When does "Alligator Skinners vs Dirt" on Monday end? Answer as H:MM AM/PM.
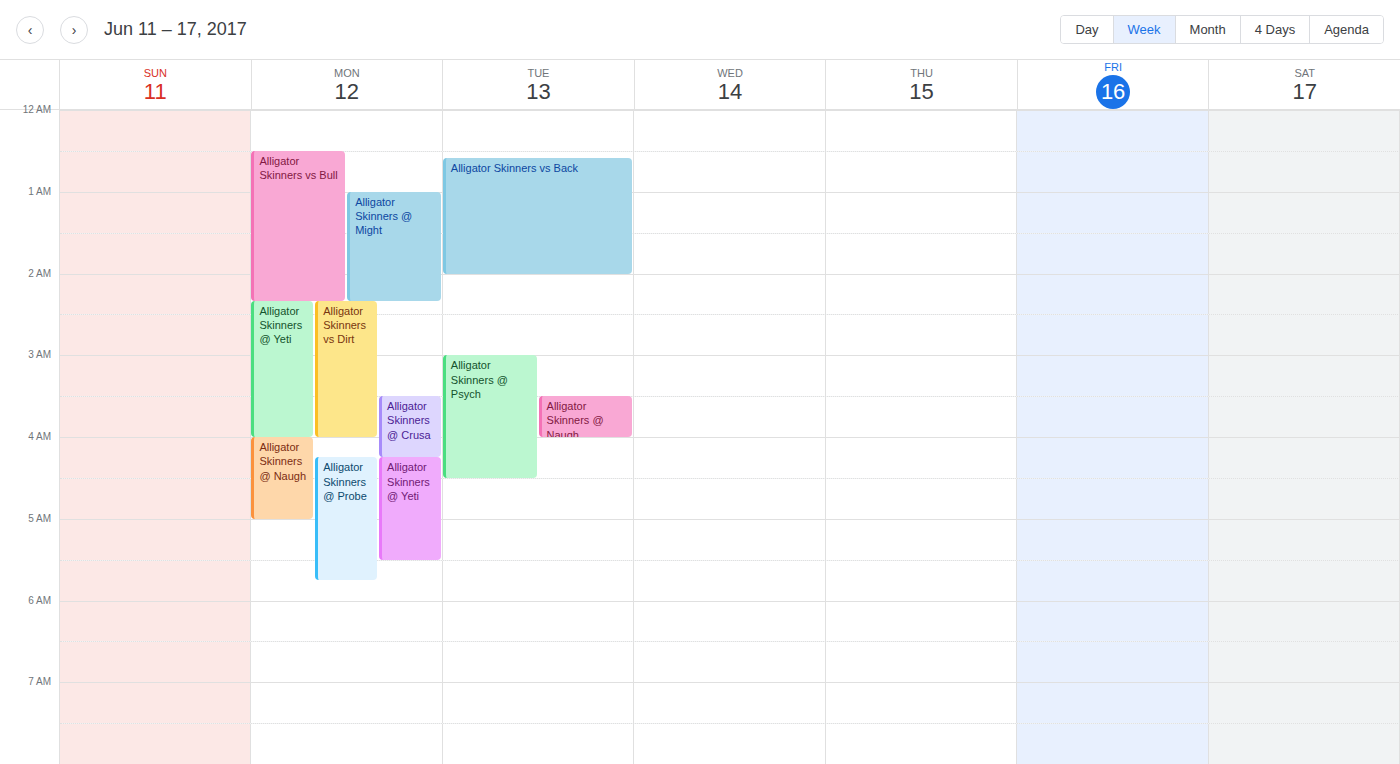
4:00 AM